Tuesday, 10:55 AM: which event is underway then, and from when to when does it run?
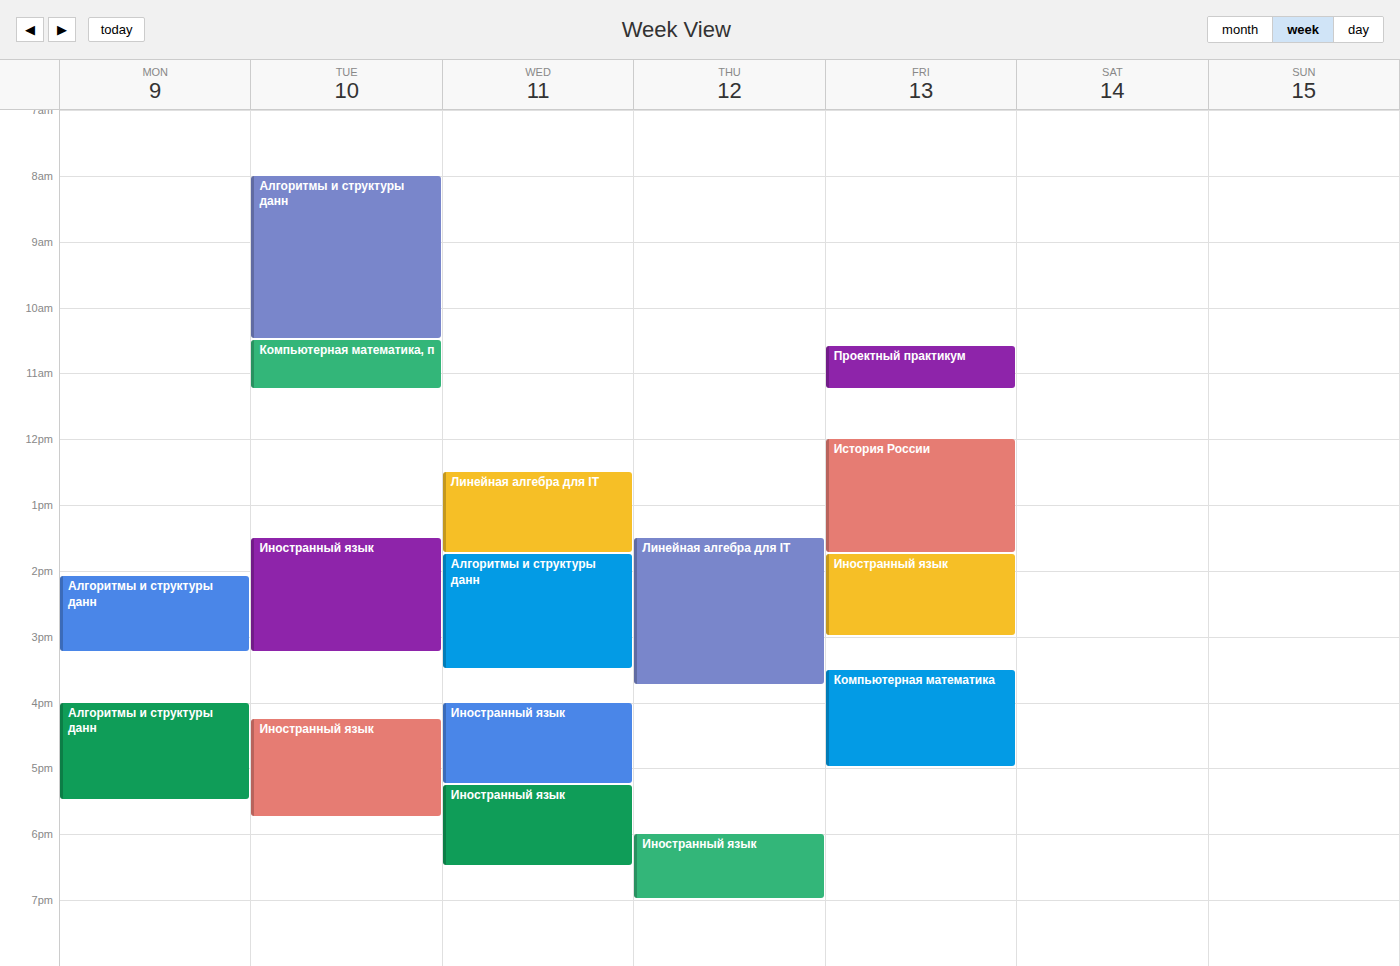
"Компьютерная математика, п", 10:30 AM to 11:15 AM